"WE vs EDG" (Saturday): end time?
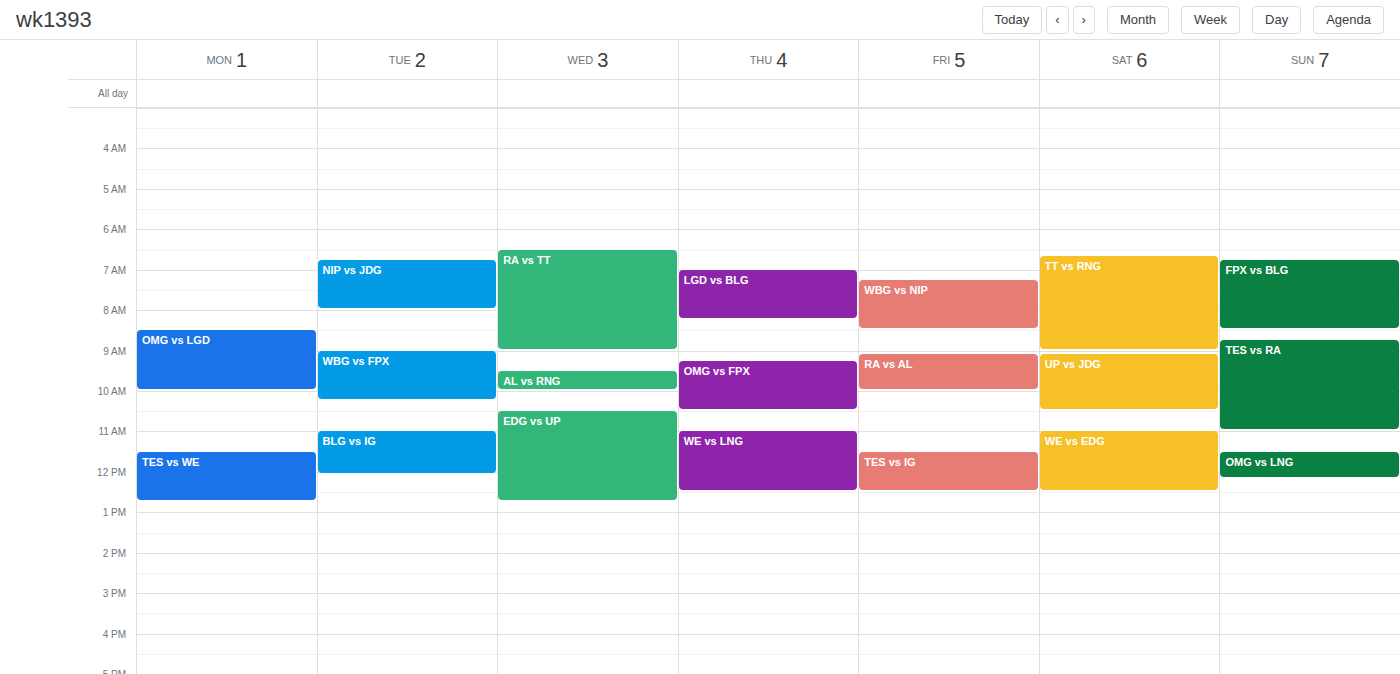
12:30 PM